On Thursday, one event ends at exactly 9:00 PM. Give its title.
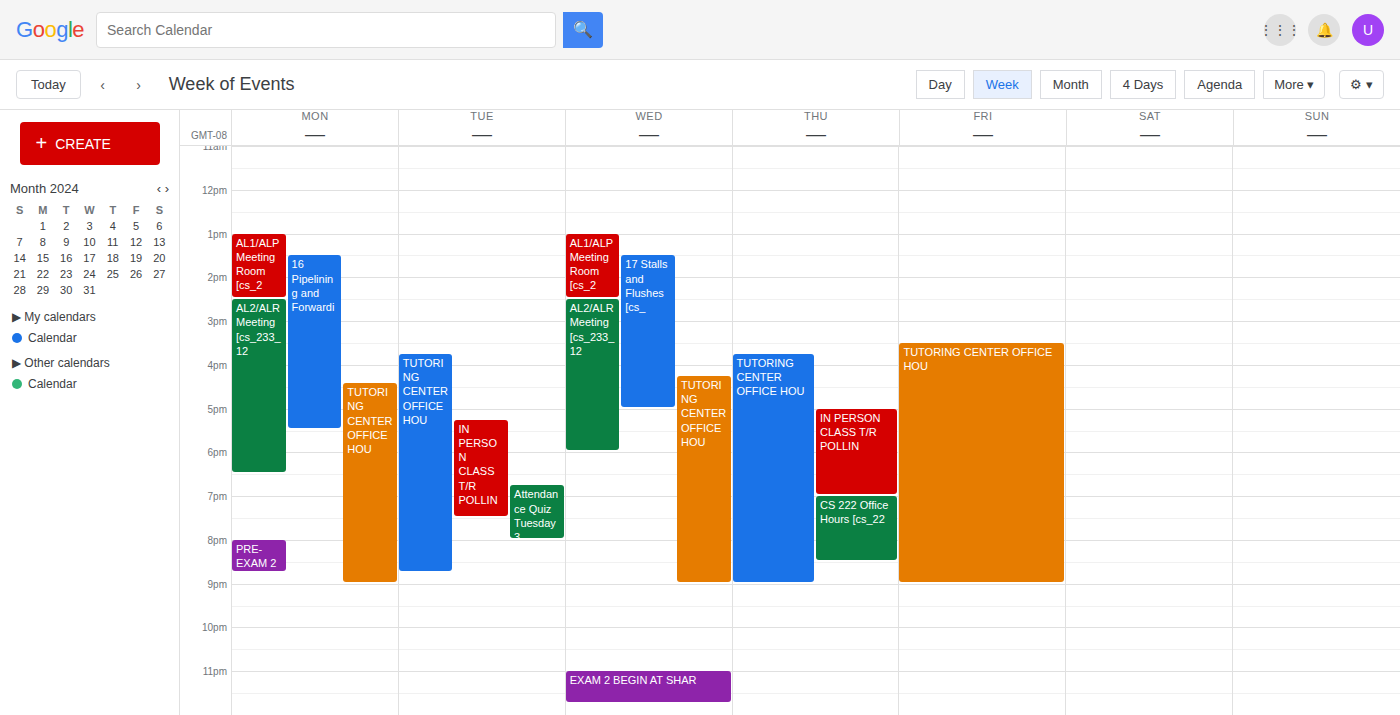
"TUTORING CENTER OFFICE HOU"